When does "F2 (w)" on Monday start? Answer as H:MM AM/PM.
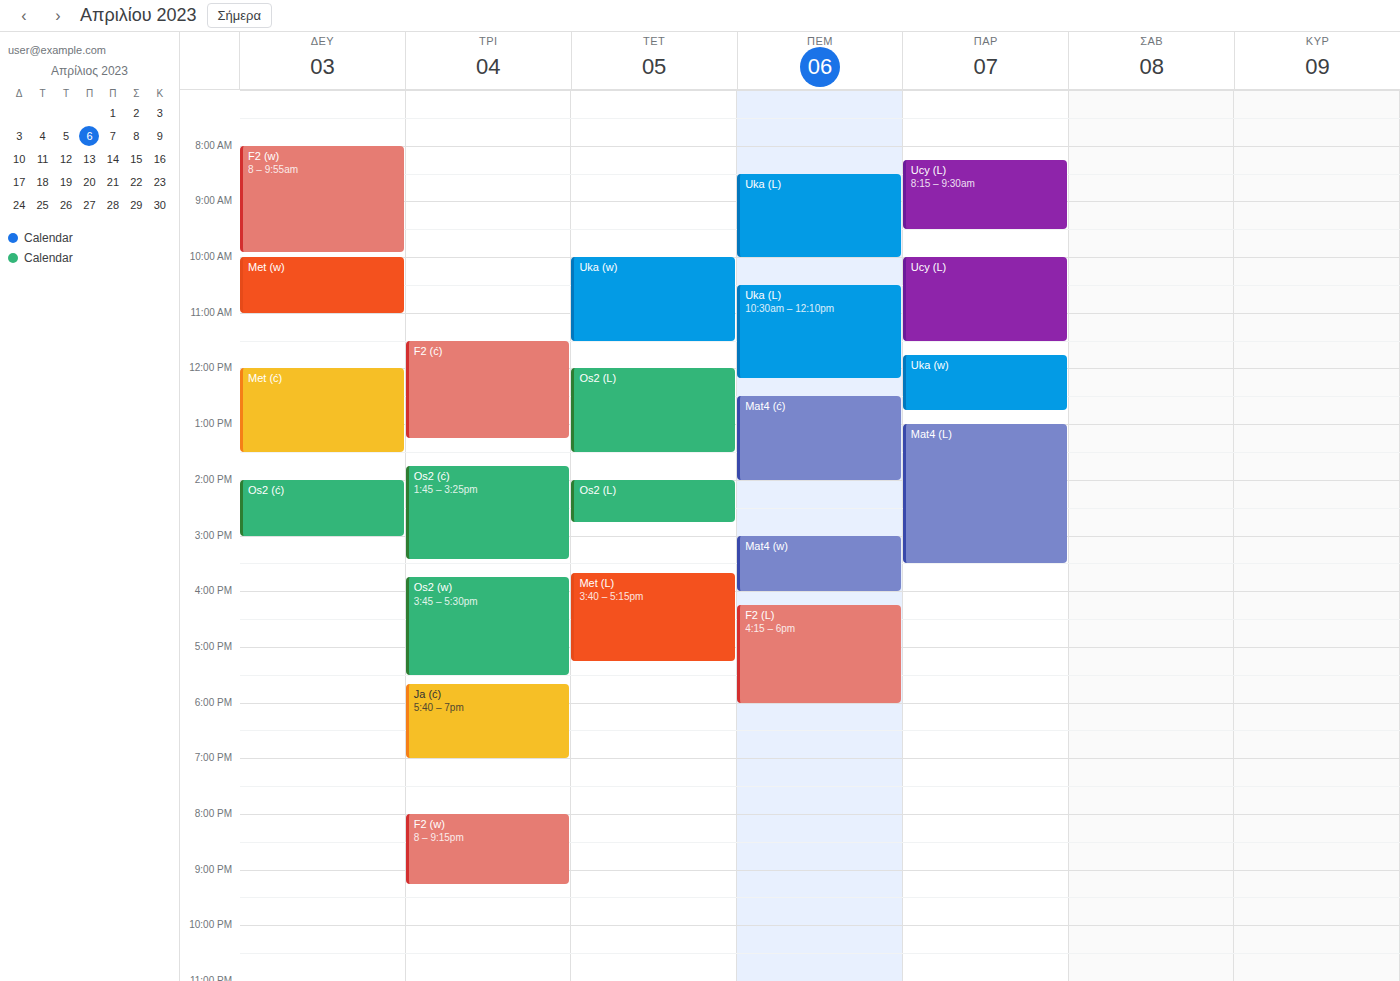
8:00 AM